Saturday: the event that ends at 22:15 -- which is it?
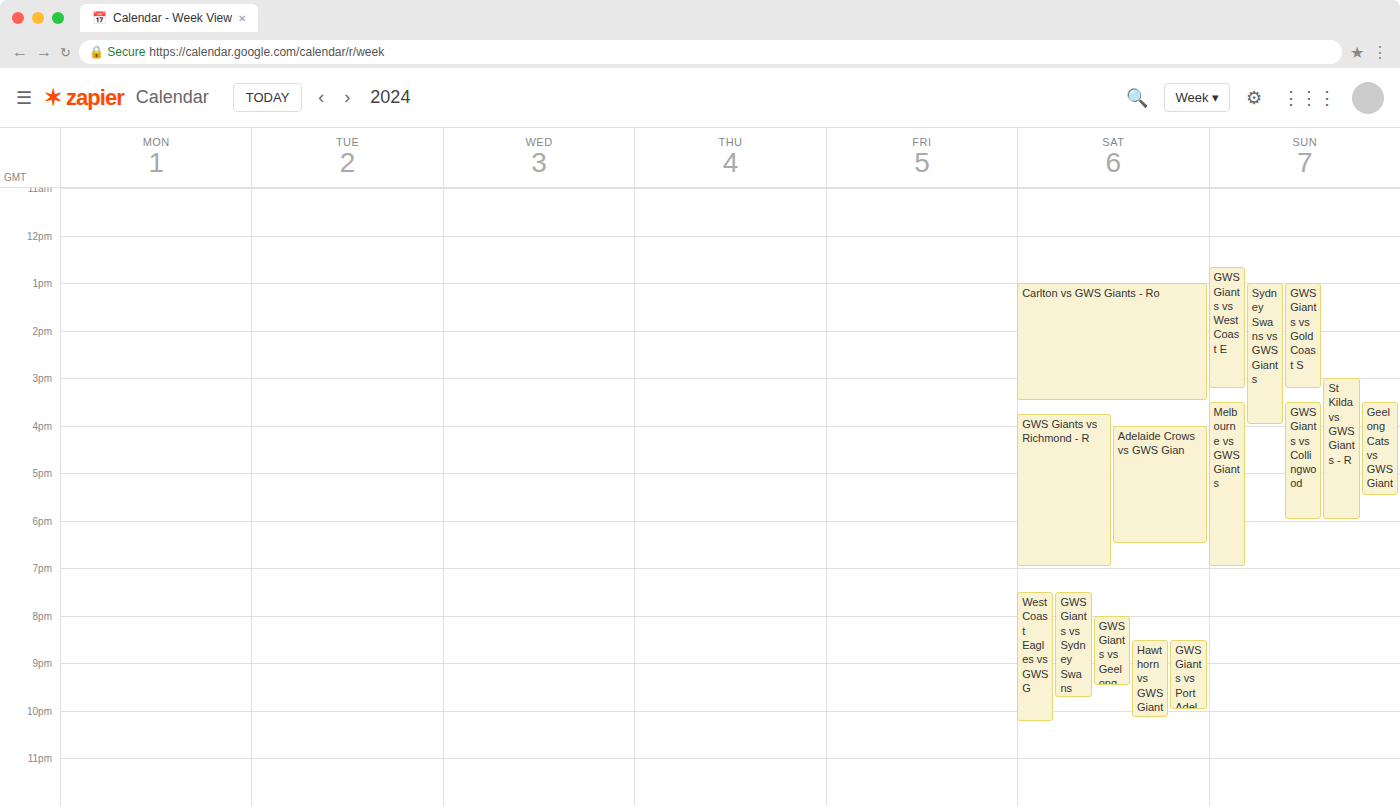
"West Coast Eagles vs GWS G"